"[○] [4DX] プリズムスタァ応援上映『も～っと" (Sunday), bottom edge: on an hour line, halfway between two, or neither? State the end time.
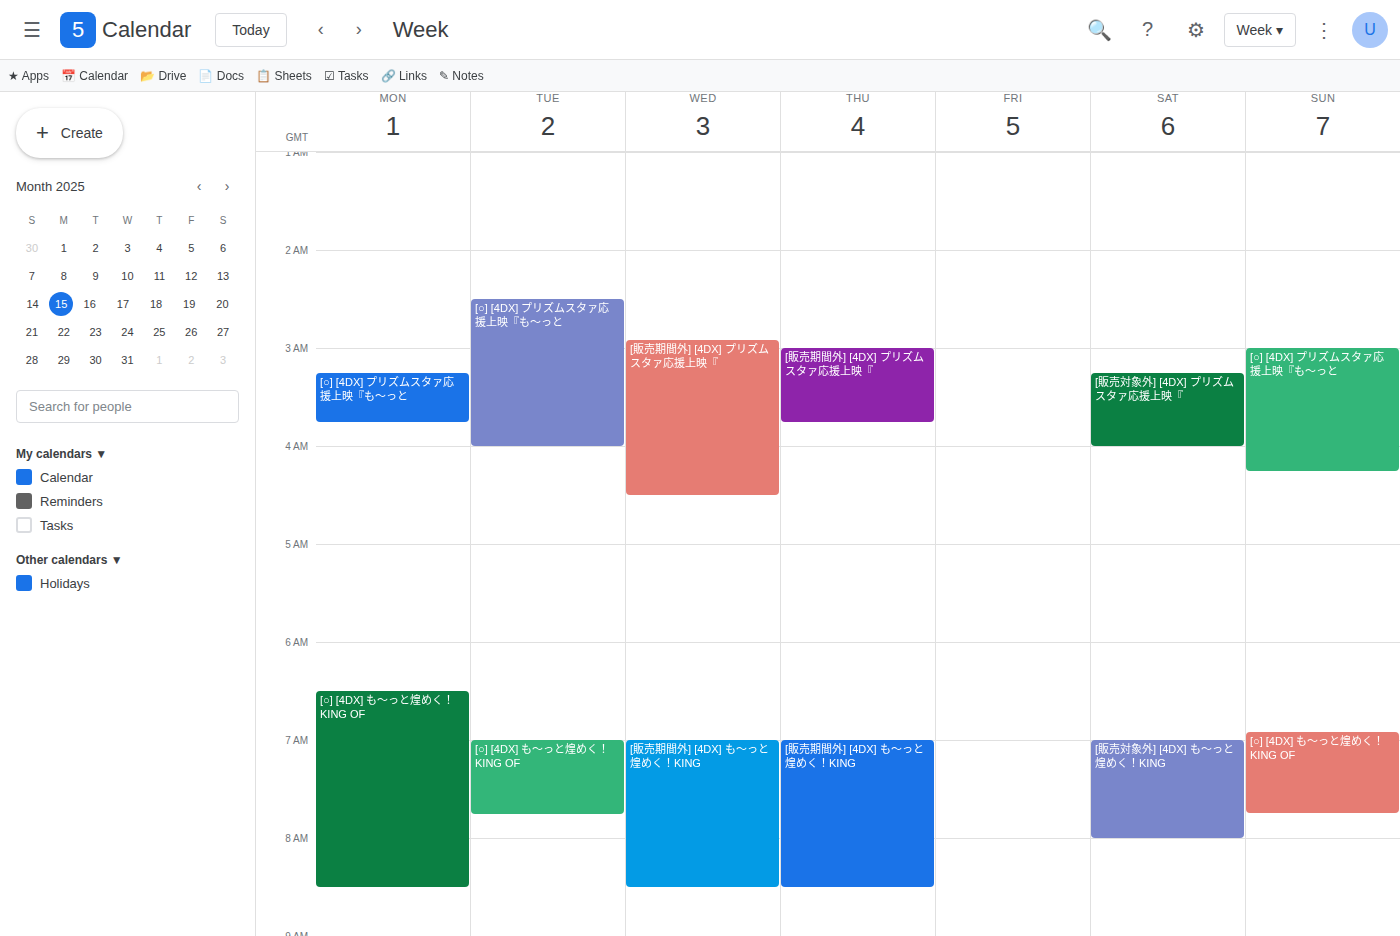
4:15 AM -- neither: a quarter of the way from the 4 AM line to the 5 AM line.